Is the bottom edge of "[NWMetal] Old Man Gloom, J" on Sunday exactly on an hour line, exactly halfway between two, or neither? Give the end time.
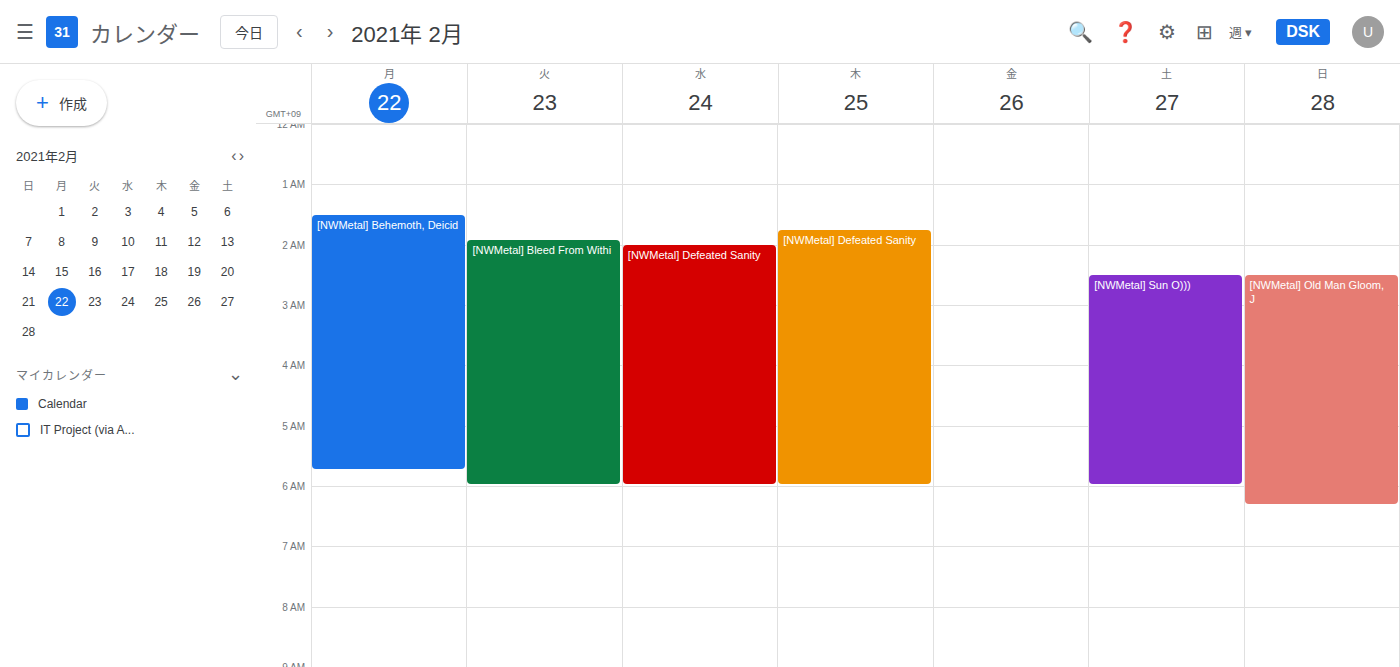
6:20 AM -- neither: 20 minutes below the 6 AM line and 40 minutes above the 7 AM line.